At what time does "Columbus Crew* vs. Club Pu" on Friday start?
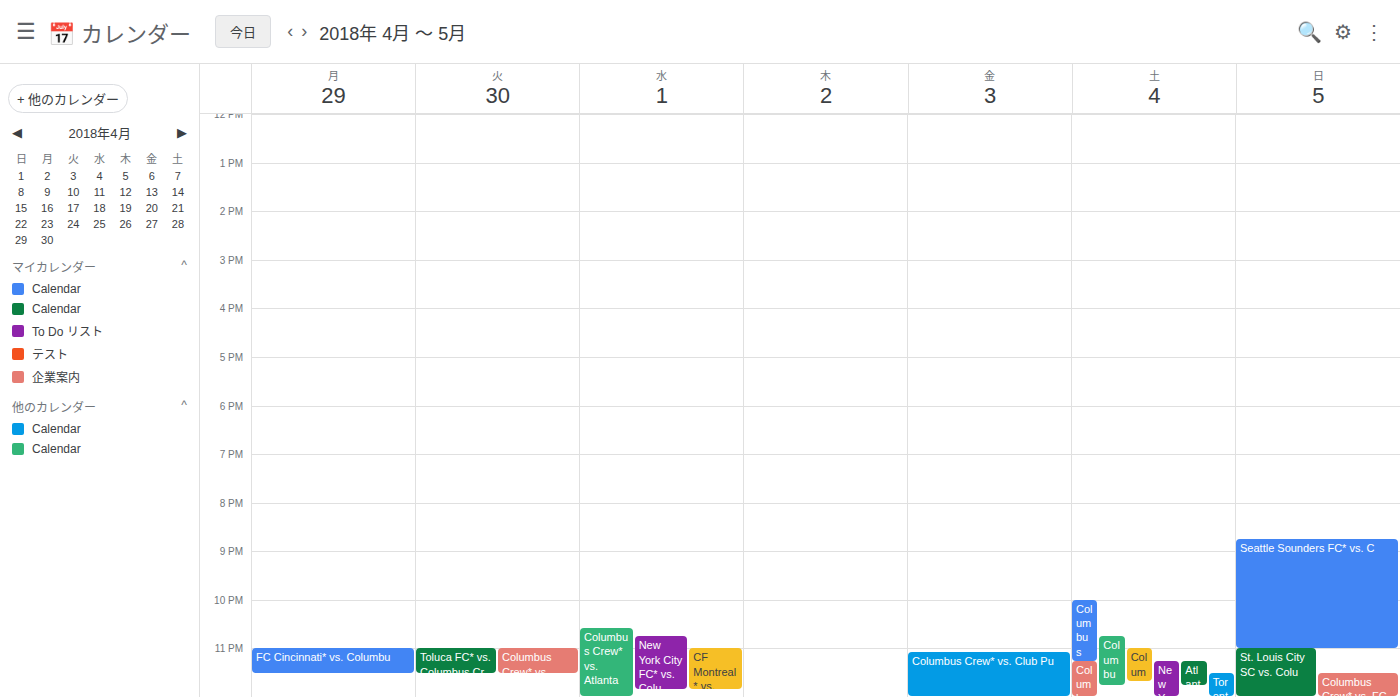
11:05 PM